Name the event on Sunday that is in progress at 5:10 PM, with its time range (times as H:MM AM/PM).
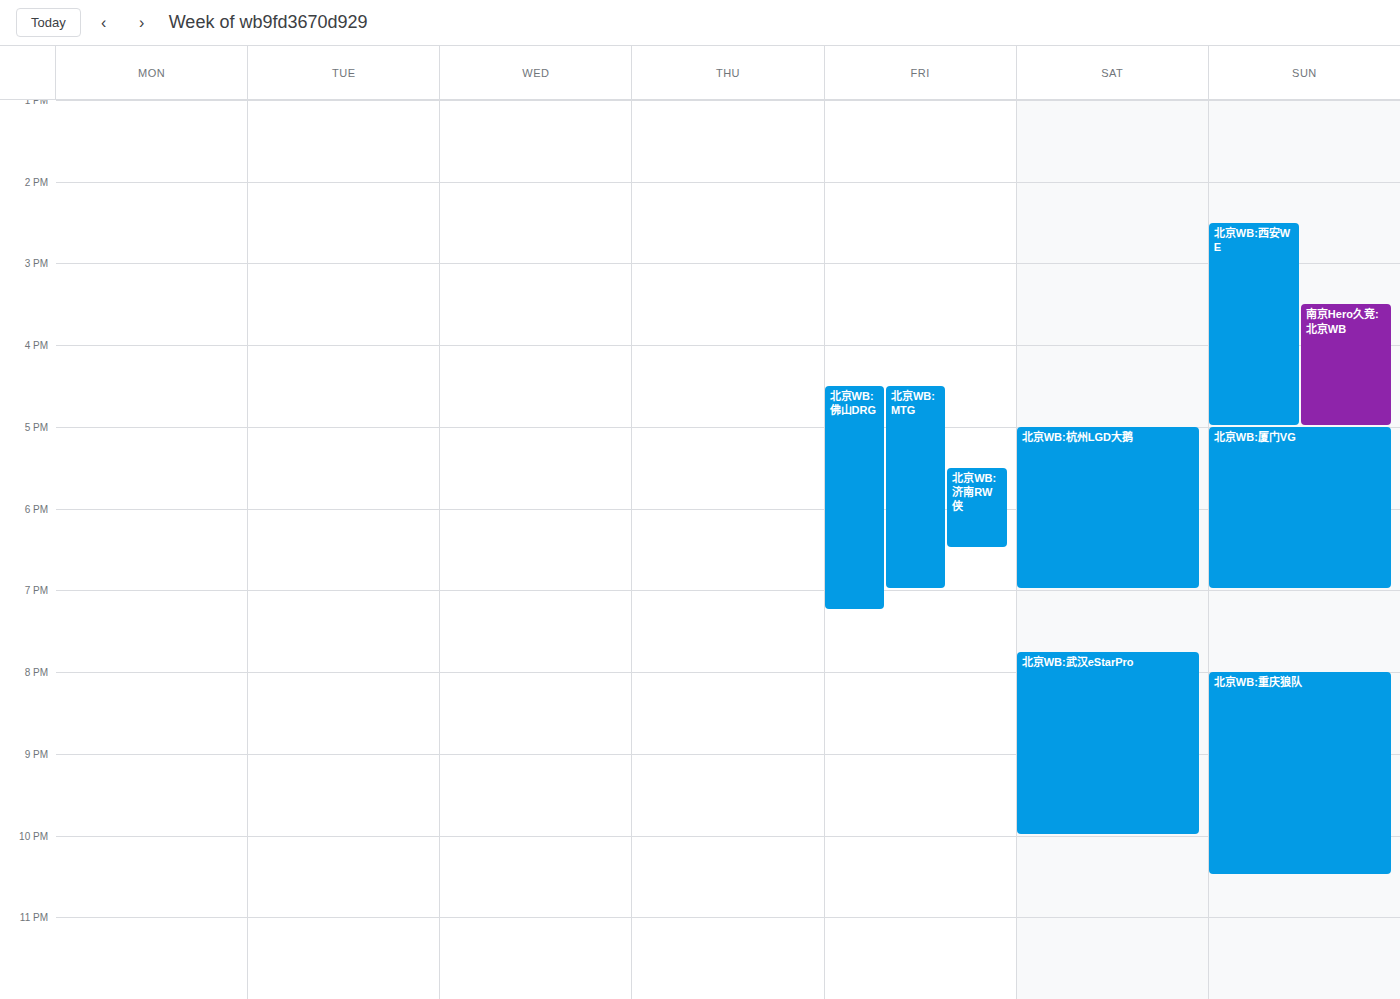
"北京WB:厦门VG", 5:00 PM to 7:00 PM